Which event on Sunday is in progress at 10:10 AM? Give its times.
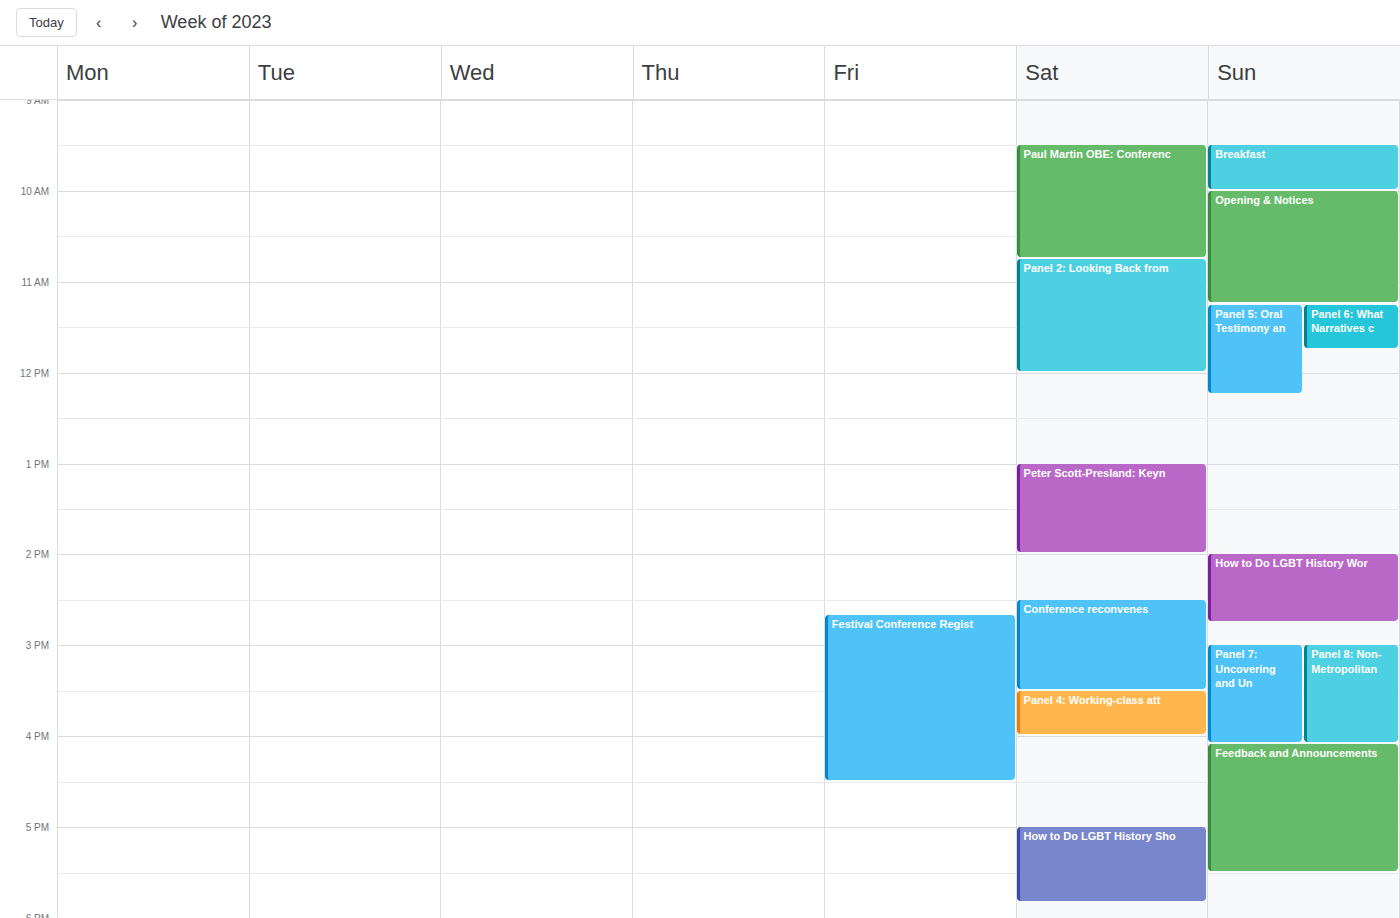
"Opening & Notices", 10:00 AM to 11:15 AM